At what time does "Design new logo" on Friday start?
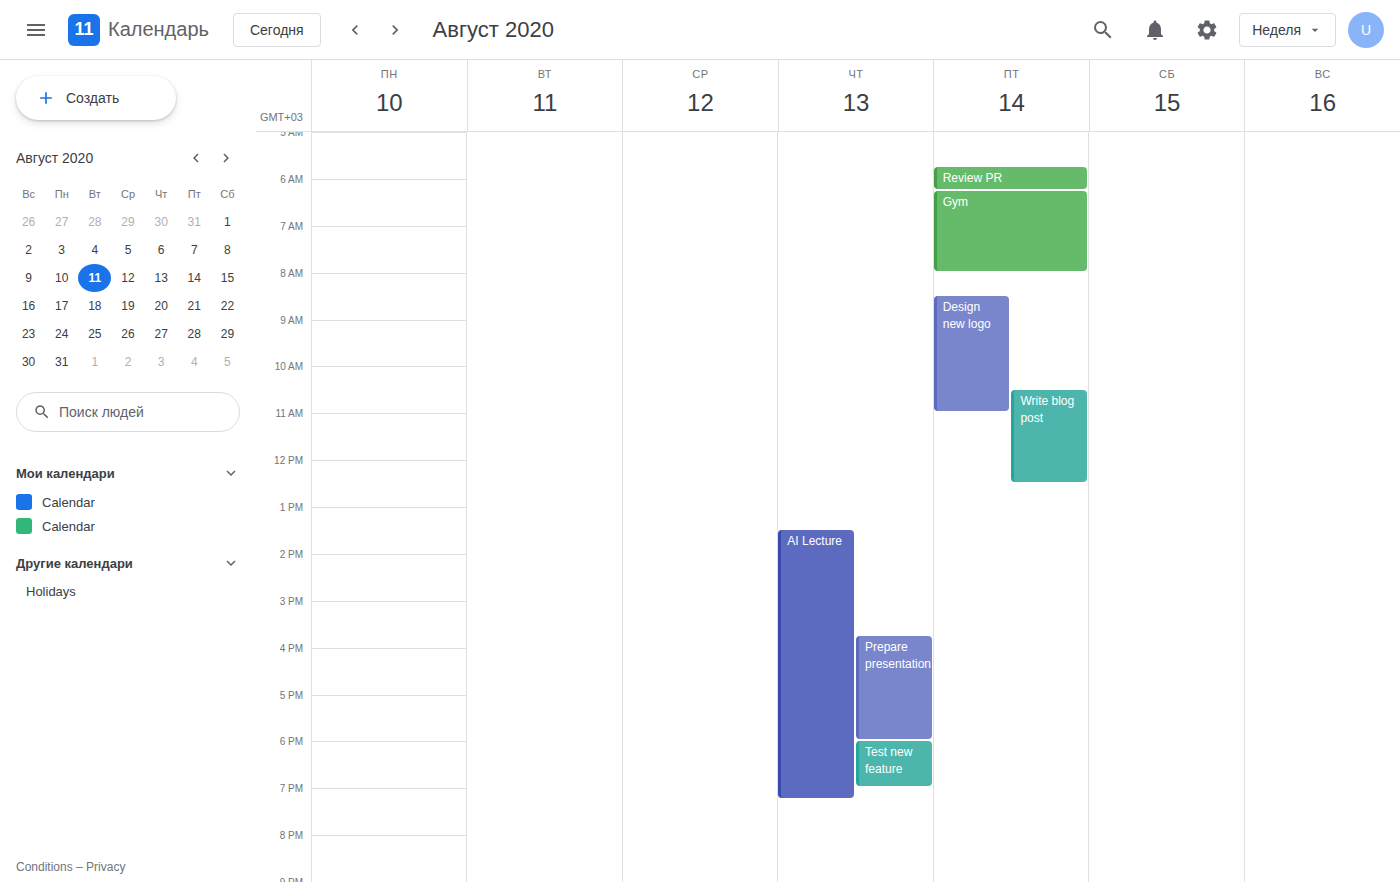
8:30 AM